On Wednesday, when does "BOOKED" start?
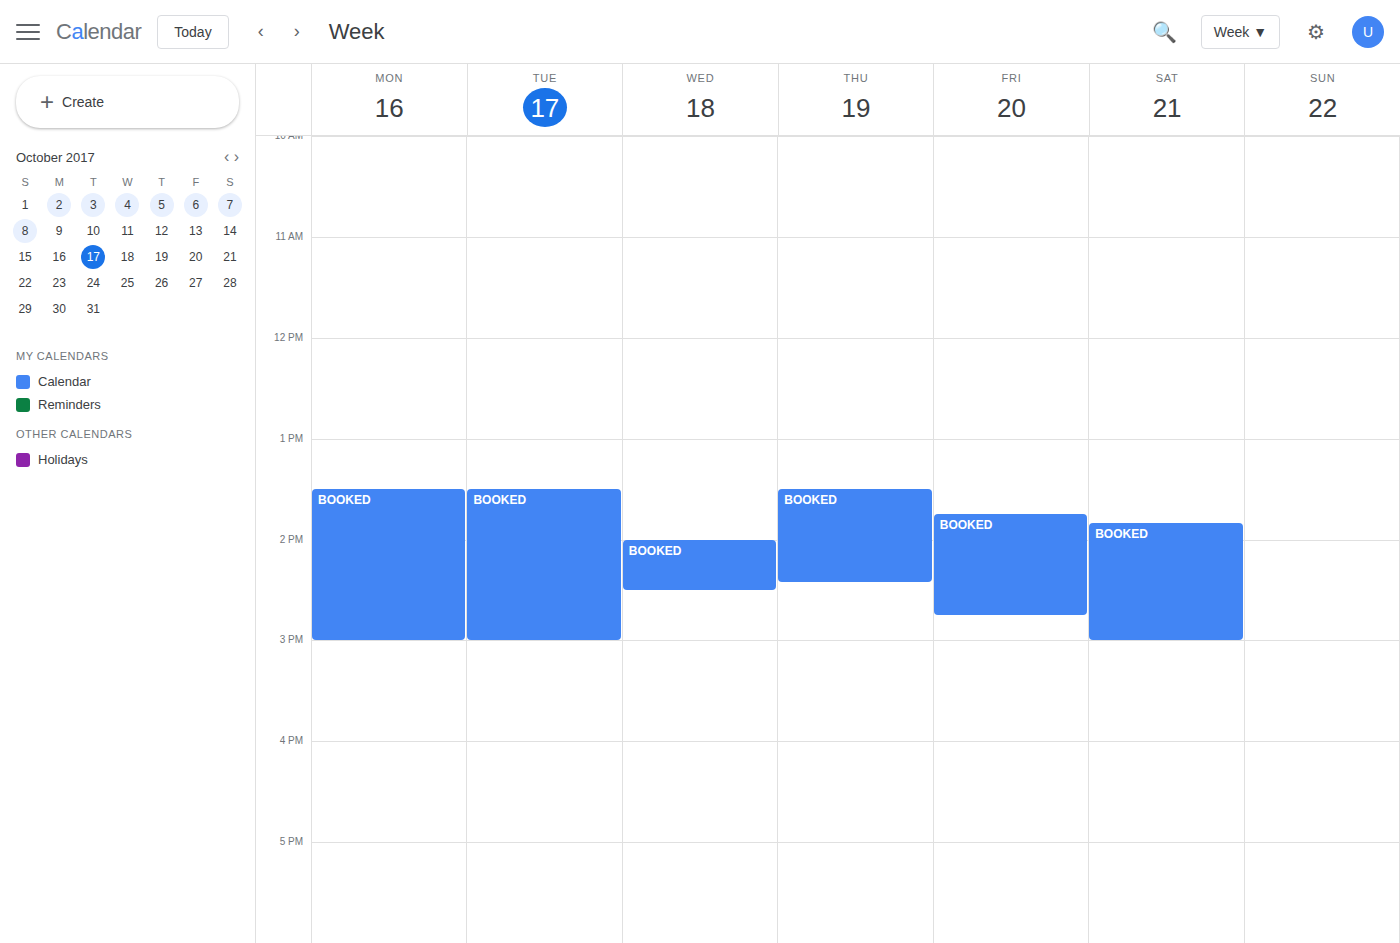
2:00 PM